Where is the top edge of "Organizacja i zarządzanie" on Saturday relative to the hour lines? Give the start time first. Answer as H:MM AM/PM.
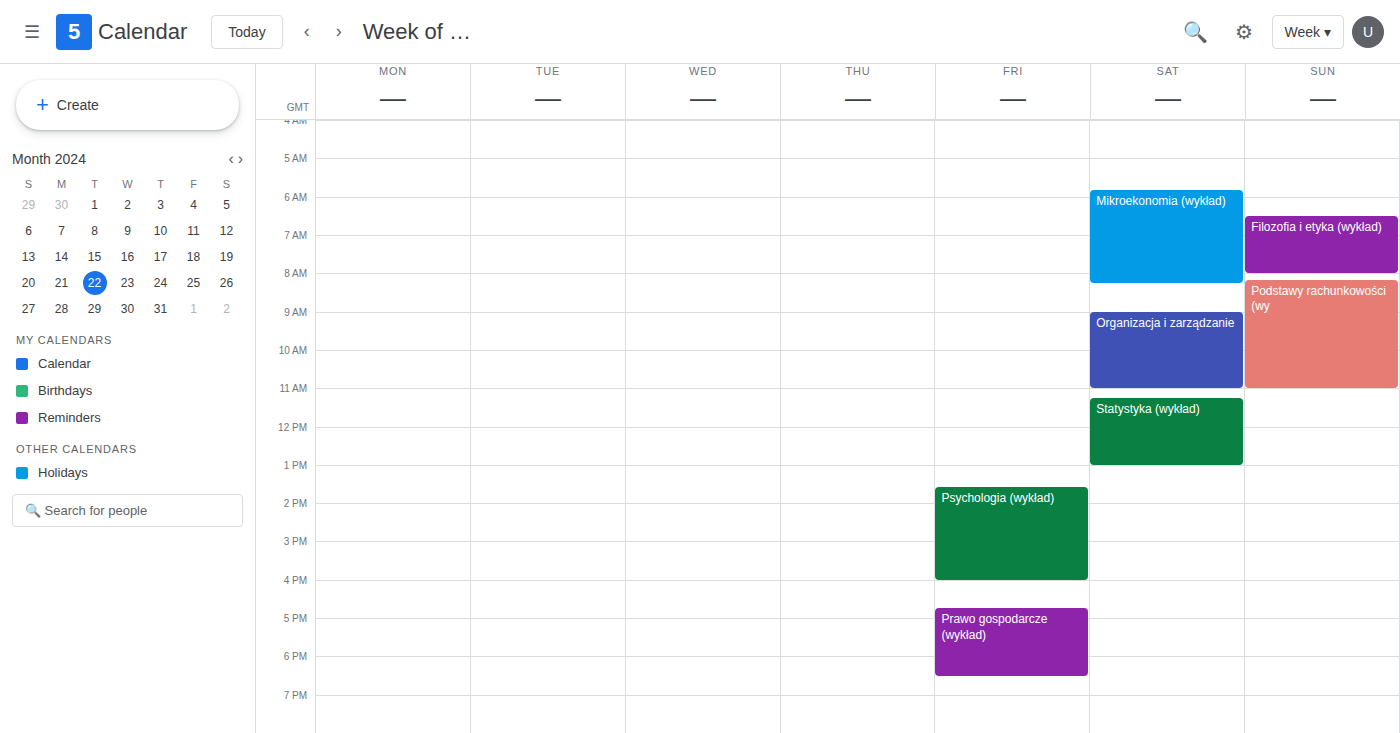
9:00 AM -- exactly on the 9 AM line.